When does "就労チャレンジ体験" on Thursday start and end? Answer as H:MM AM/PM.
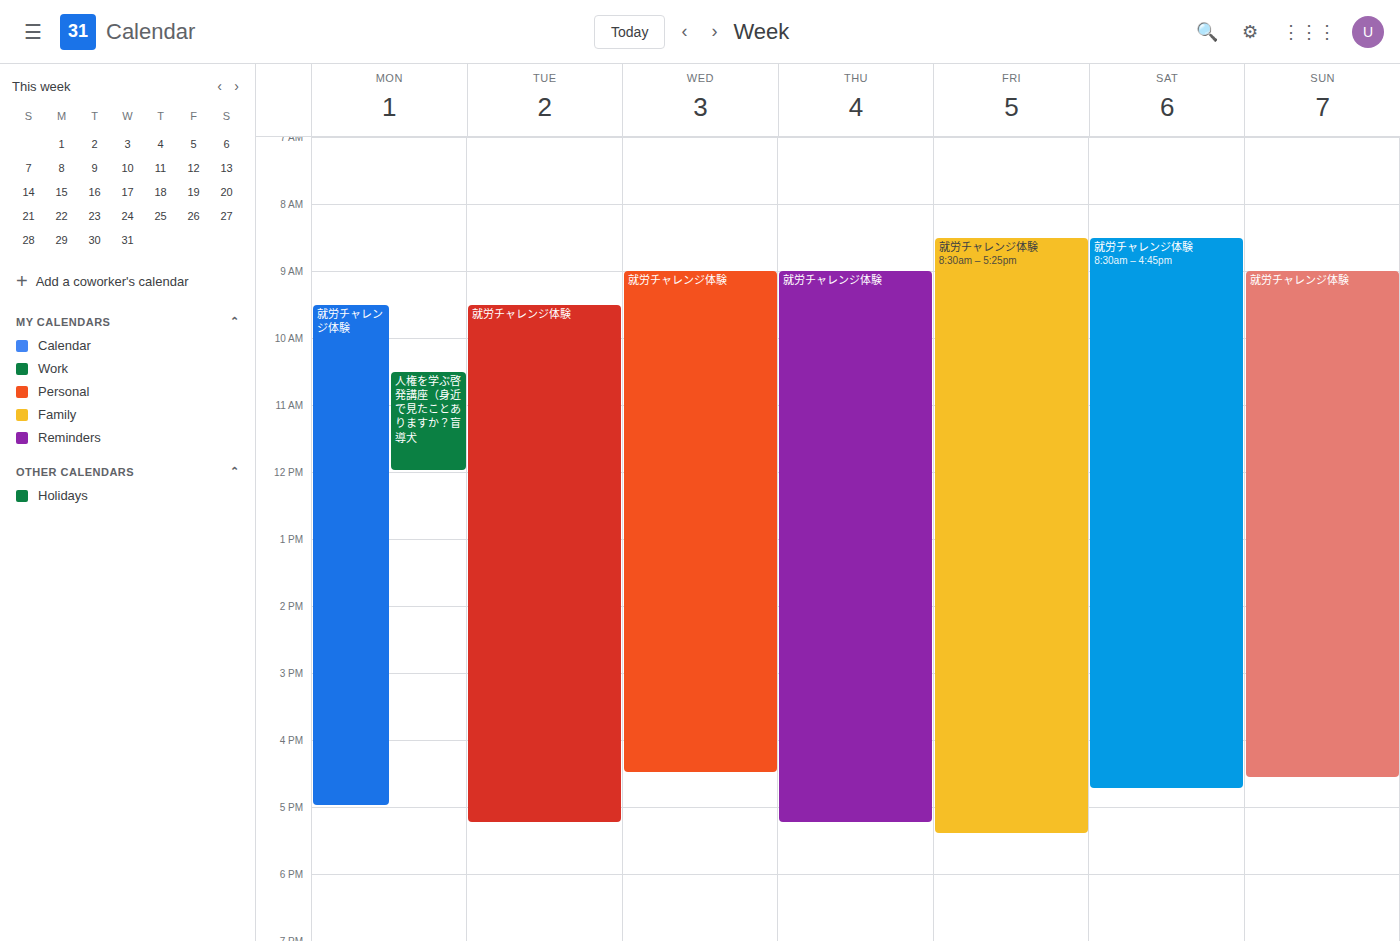
9:00 AM to 5:15 PM